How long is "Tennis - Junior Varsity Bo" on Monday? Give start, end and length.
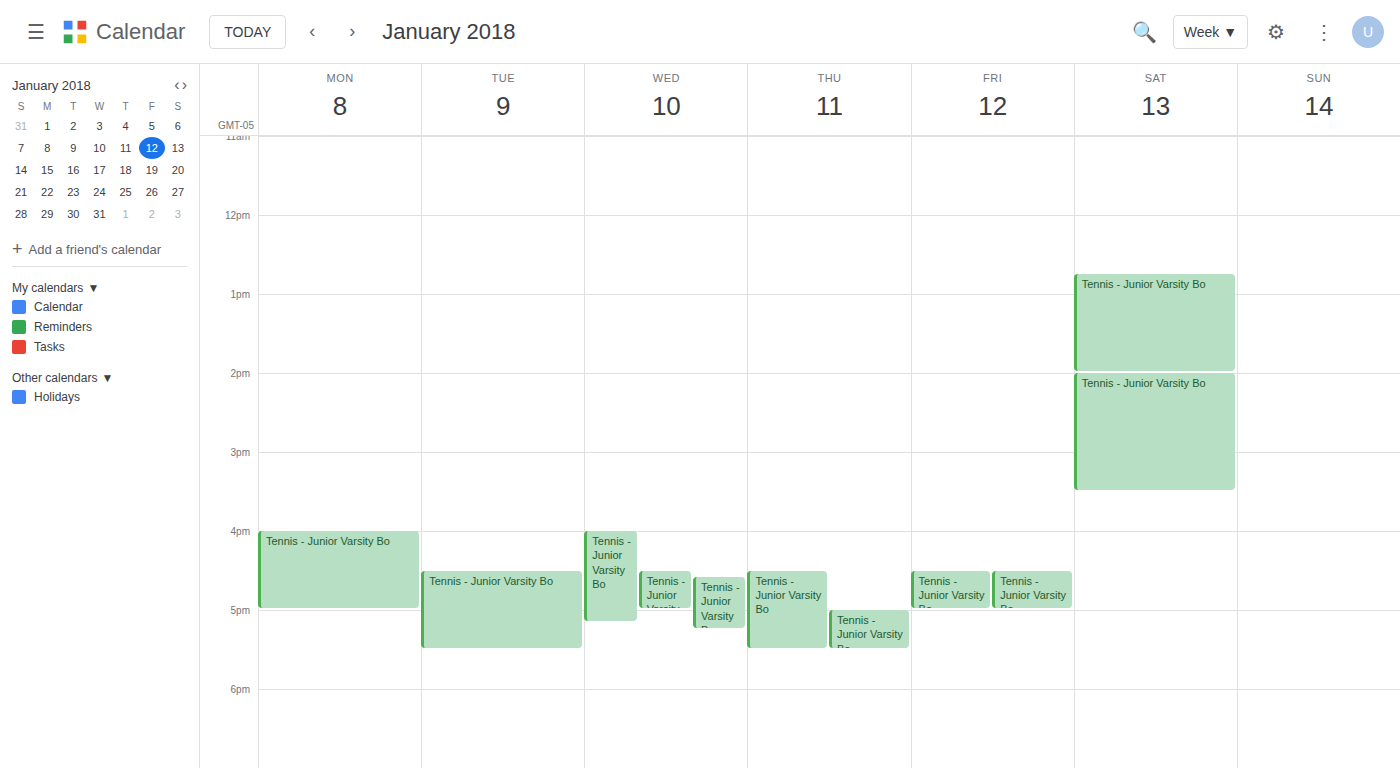
4:00 PM to 5:00 PM, 1 hour